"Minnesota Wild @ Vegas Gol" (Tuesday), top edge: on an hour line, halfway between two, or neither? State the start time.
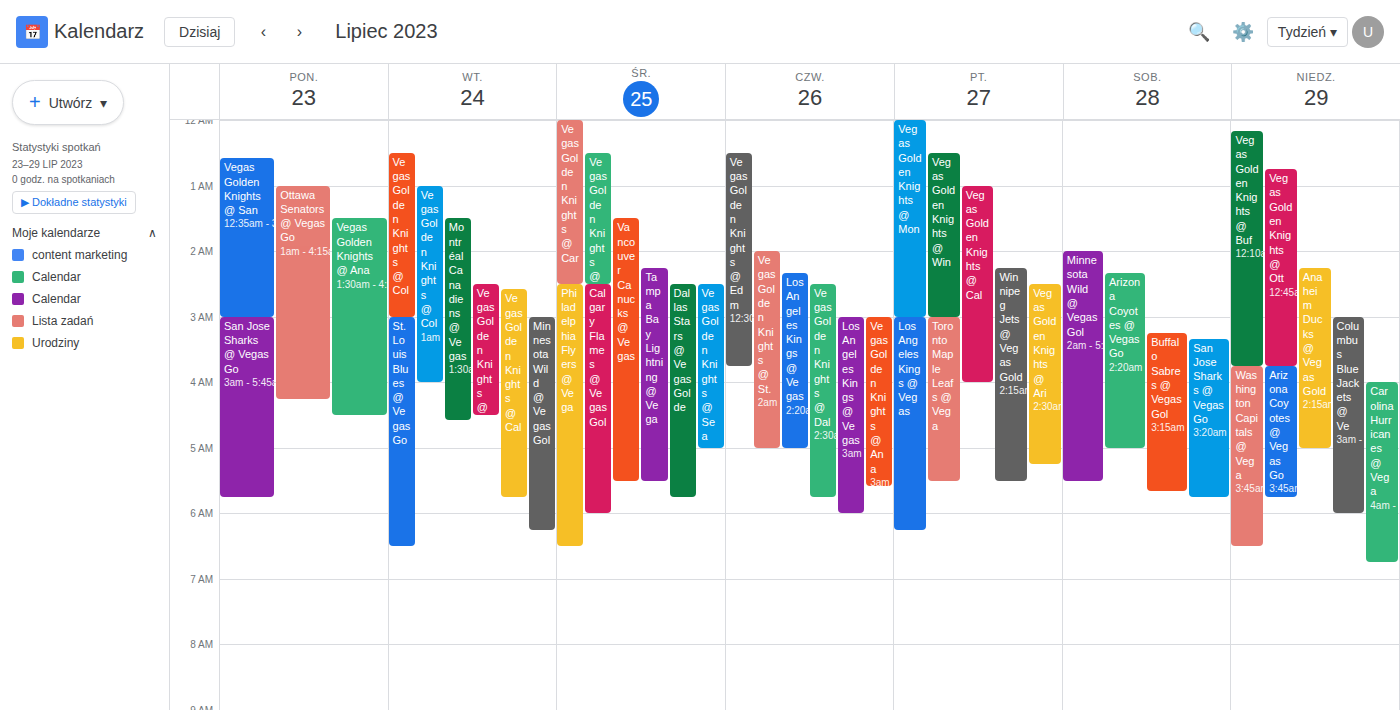
3:00 AM -- exactly on the 3 AM line.